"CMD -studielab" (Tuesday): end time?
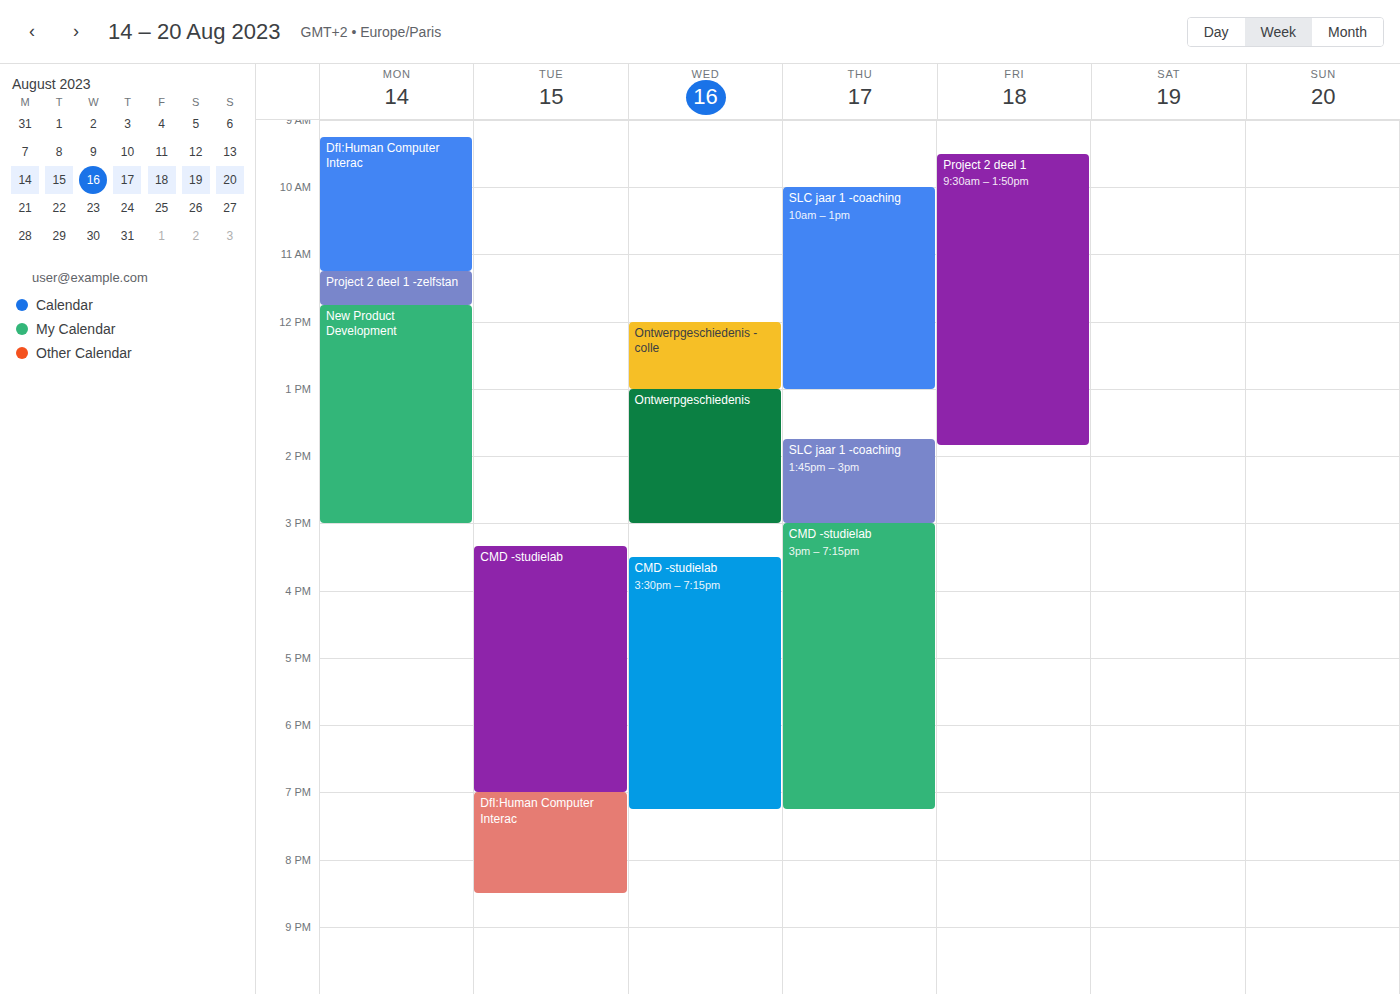
7:00 PM